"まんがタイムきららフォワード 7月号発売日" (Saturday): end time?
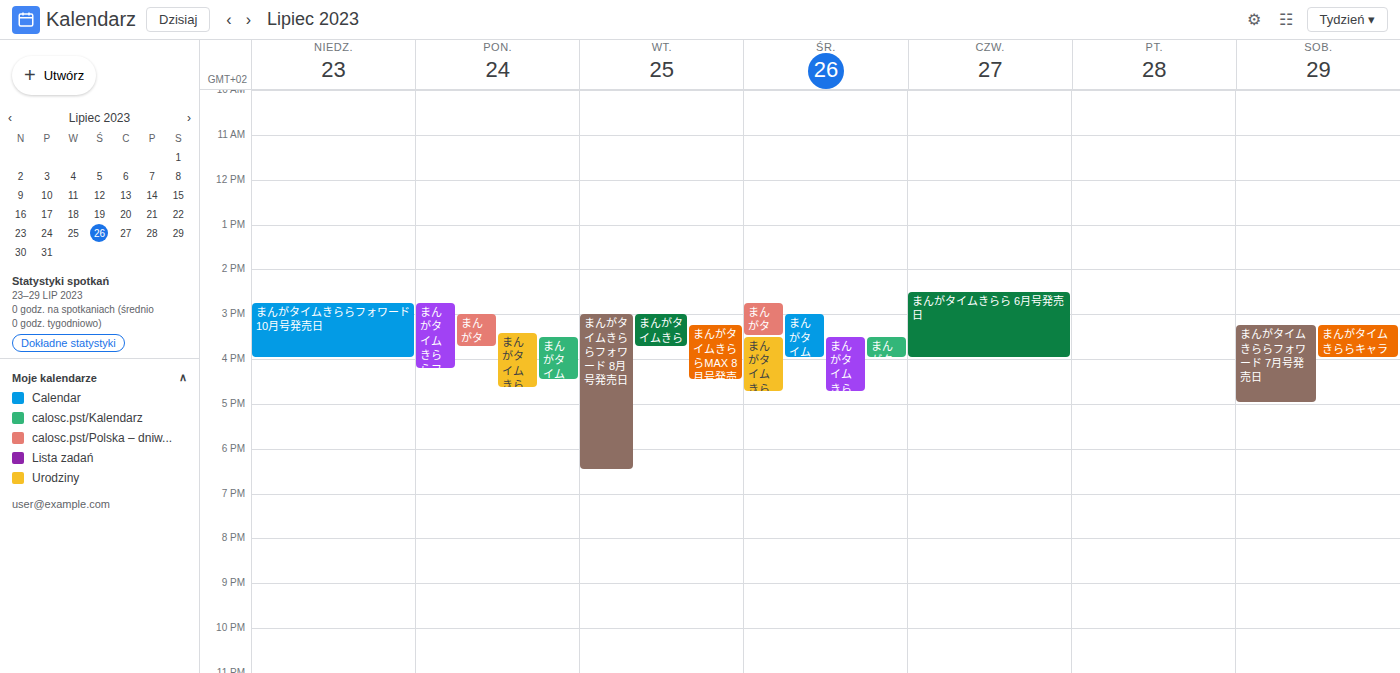
17:00